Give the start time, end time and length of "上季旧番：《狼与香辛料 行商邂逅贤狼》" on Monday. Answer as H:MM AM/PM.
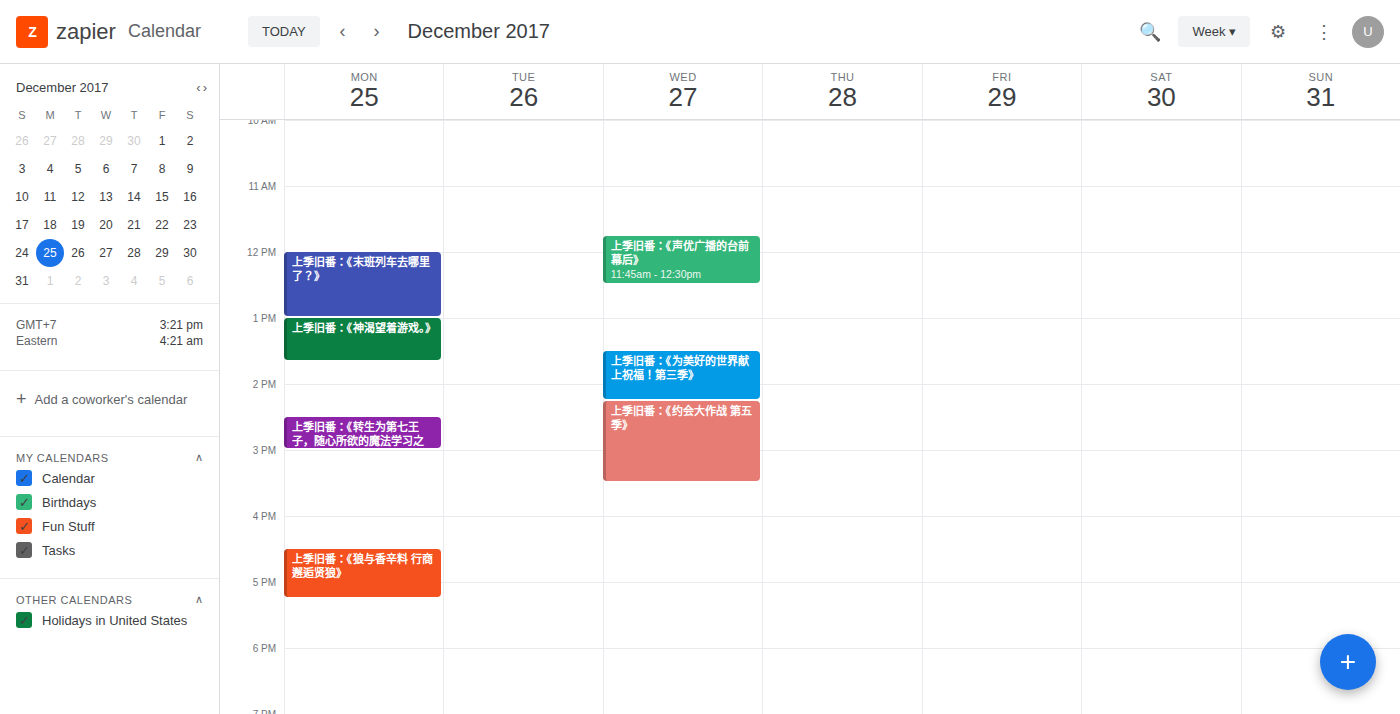
4:30 PM to 5:15 PM, 45 minutes